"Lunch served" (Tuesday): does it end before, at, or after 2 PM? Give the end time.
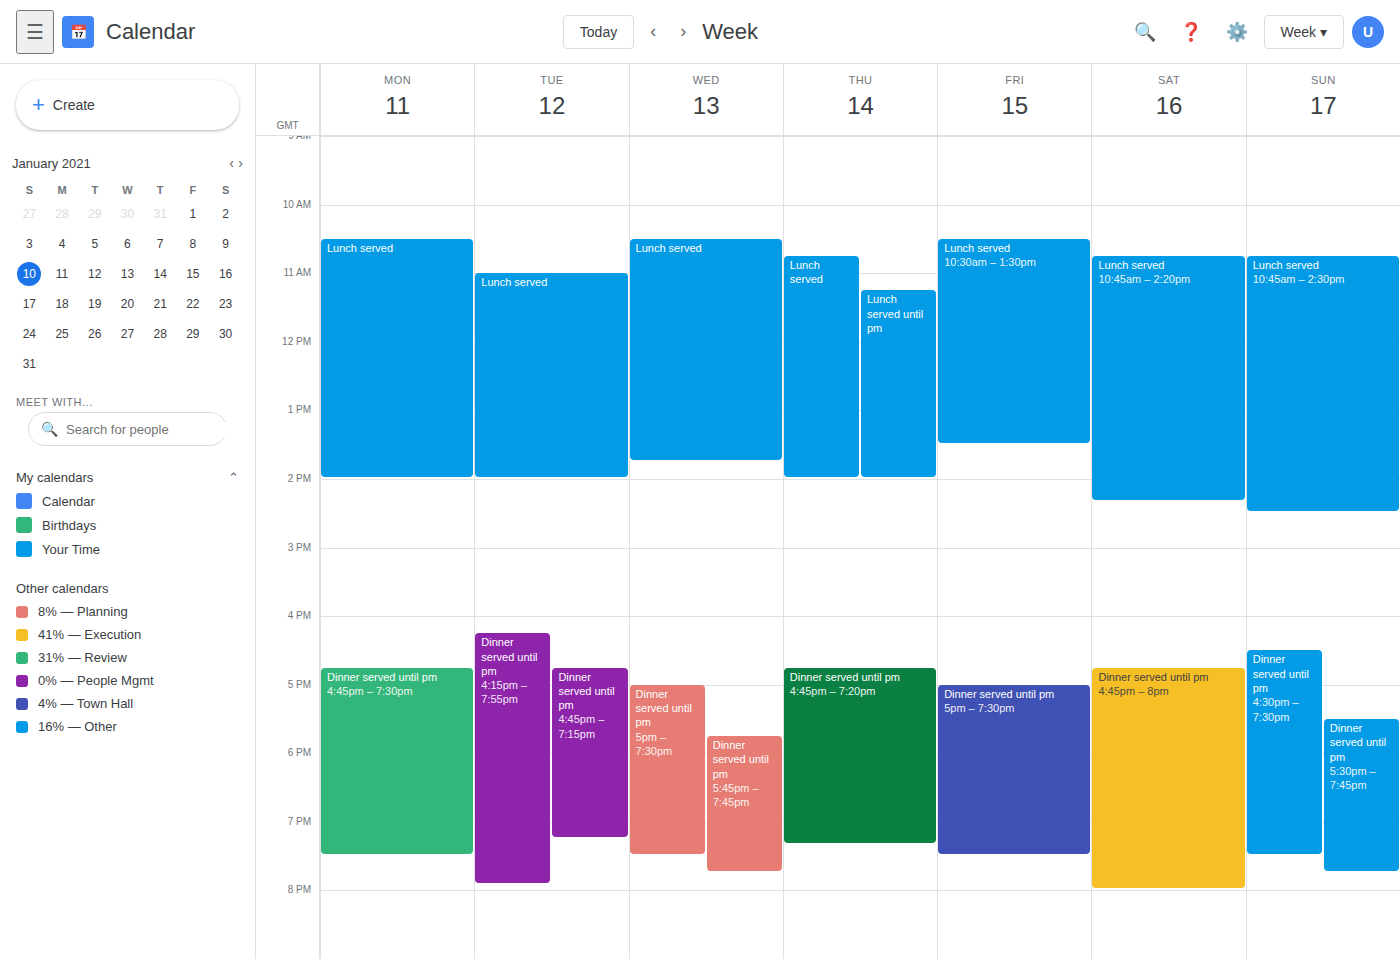
2:00 PM -- exactly at 2 PM, on the 2 PM line.